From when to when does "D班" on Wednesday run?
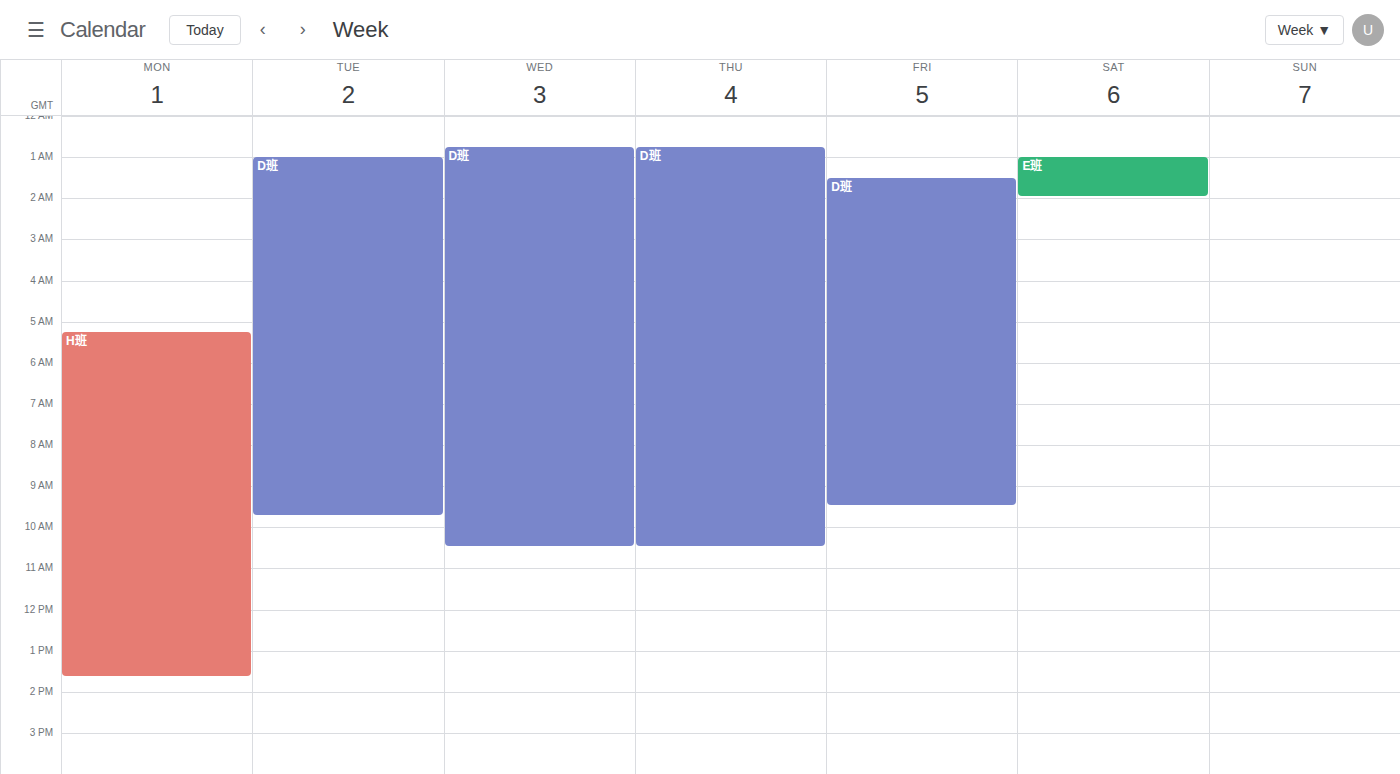
12:45 AM to 10:30 AM